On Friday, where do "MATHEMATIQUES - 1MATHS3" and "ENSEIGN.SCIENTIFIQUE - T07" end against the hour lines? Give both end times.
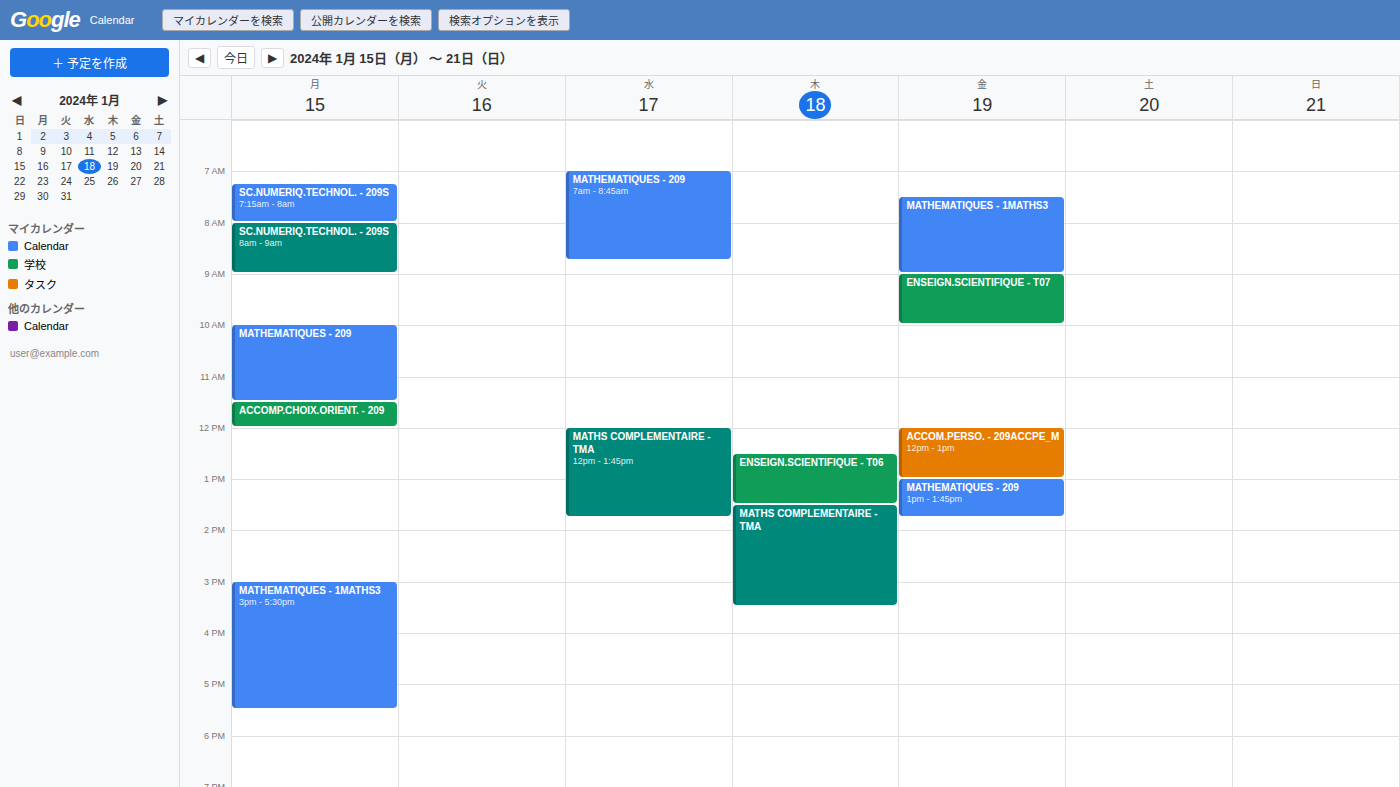
"MATHEMATIQUES - 1MATHS3": 9:00 AM, exactly on the 9 AM line. "ENSEIGN.SCIENTIFIQUE - T07": 10:00 AM, exactly on the 10 AM line.